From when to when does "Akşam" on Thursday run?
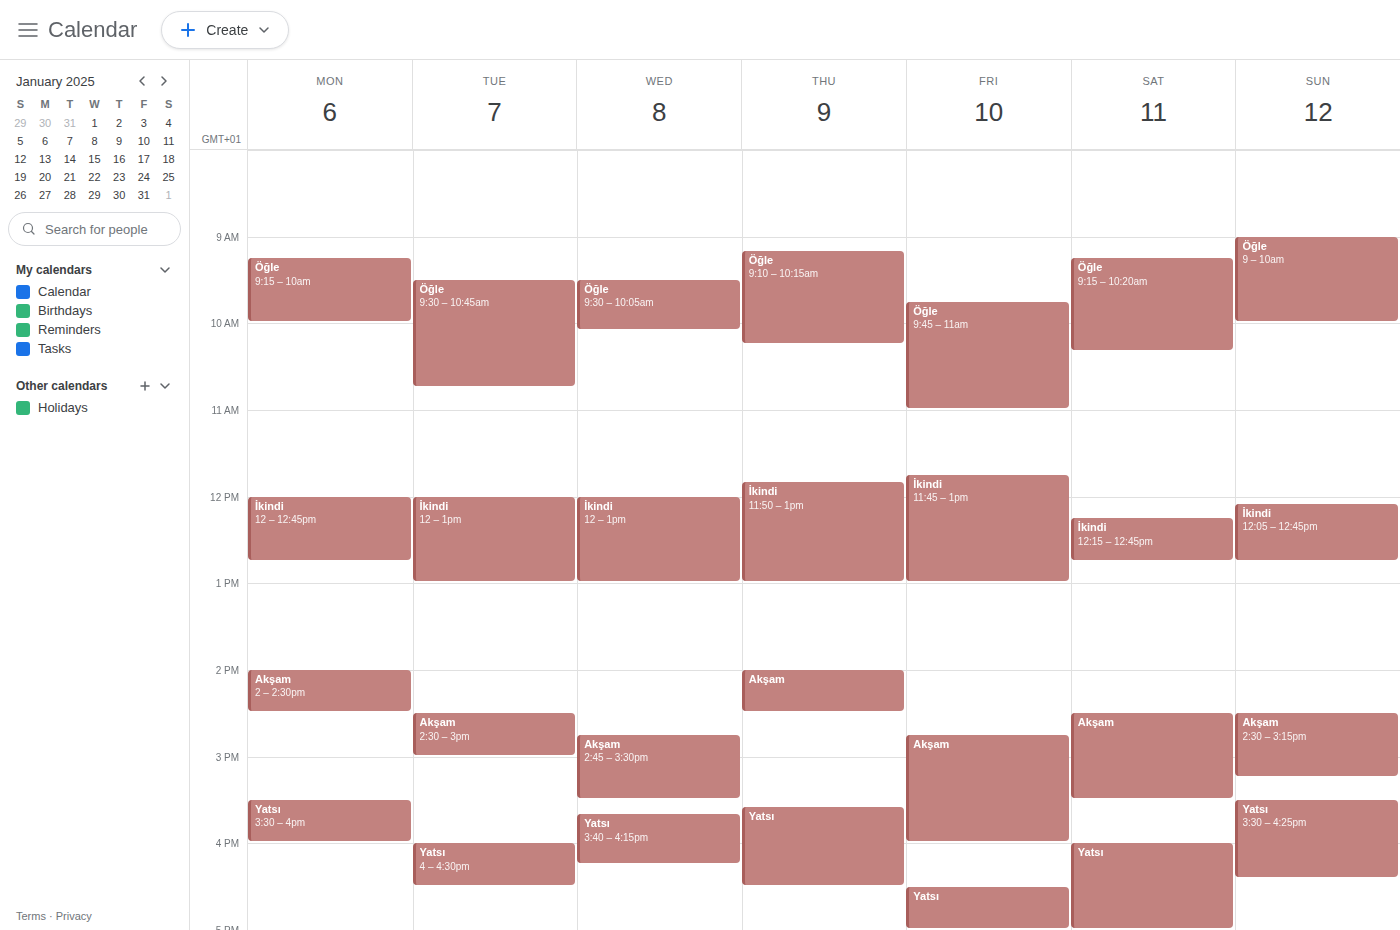
2:00 PM to 2:30 PM